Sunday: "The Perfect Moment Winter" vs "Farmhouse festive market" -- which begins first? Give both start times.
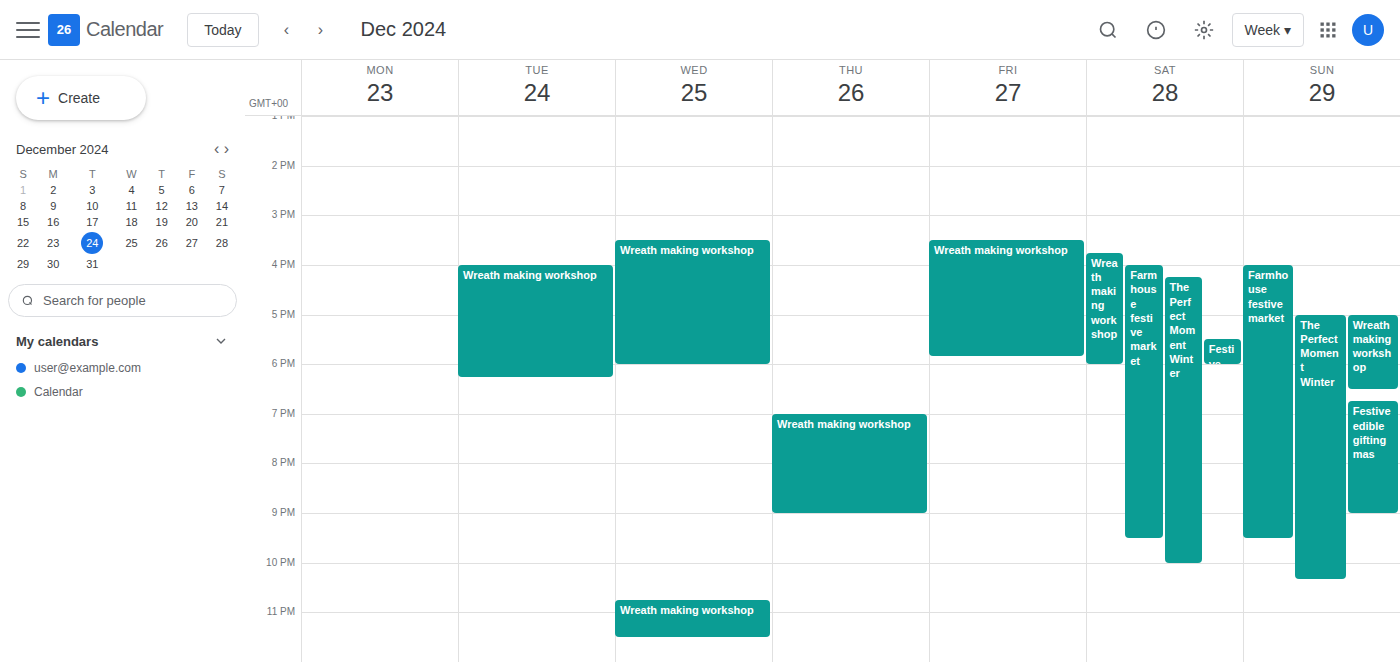
"Farmhouse festive market" 4:00 PM; "The Perfect Moment Winter" 5:00 PM.